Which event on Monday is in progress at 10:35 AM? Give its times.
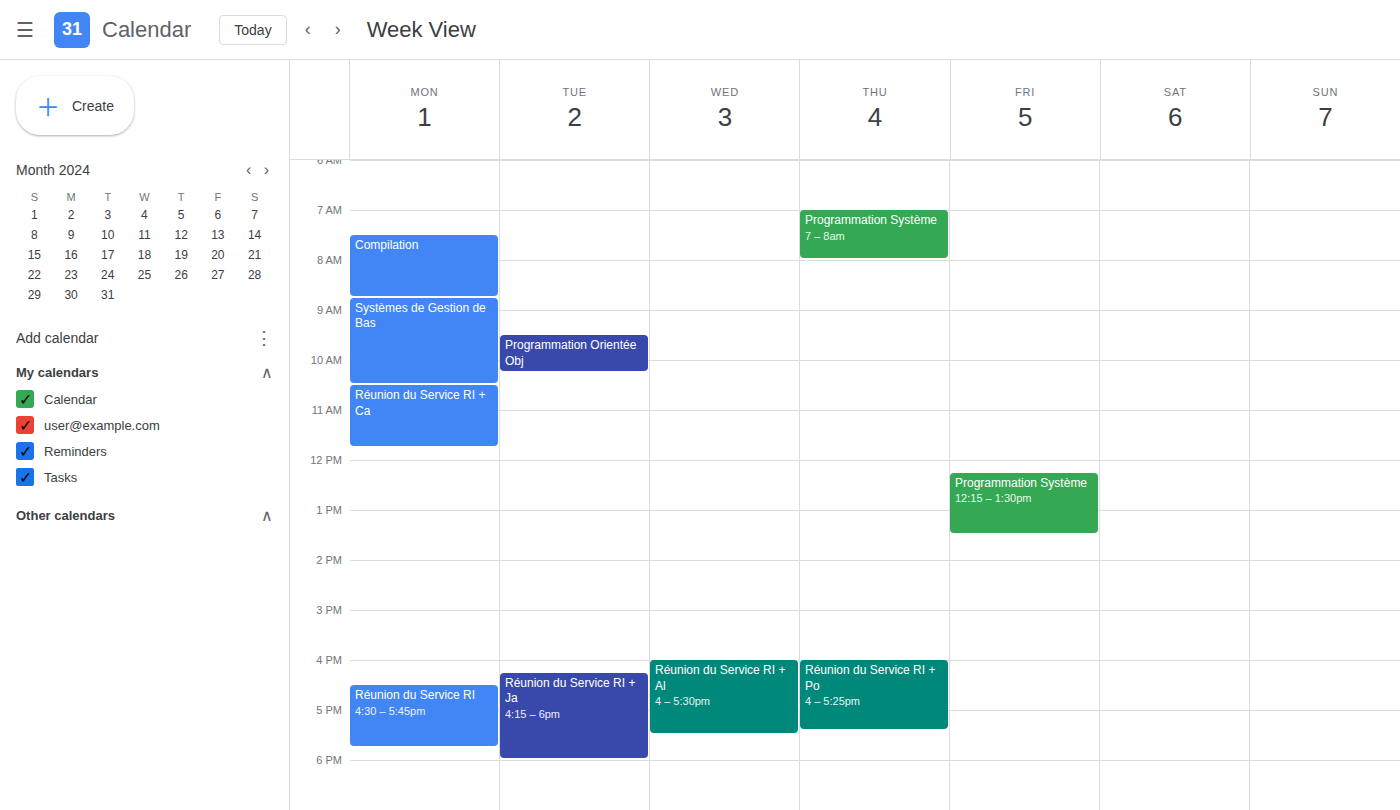
"Réunion du Service RI + Ca", 10:30 AM to 11:45 AM